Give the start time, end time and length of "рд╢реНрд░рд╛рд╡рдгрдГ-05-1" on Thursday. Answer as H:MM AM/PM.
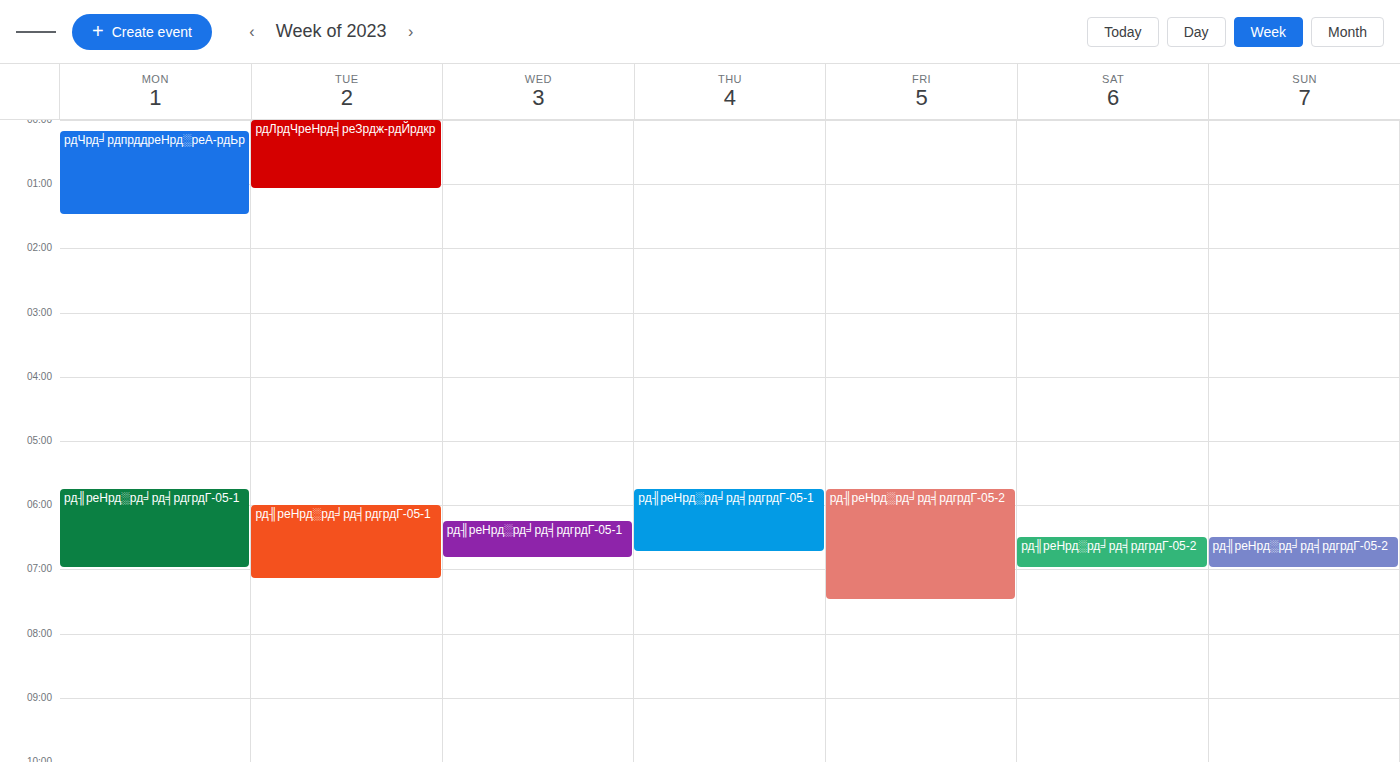
5:45 AM to 6:45 AM, 1 hour